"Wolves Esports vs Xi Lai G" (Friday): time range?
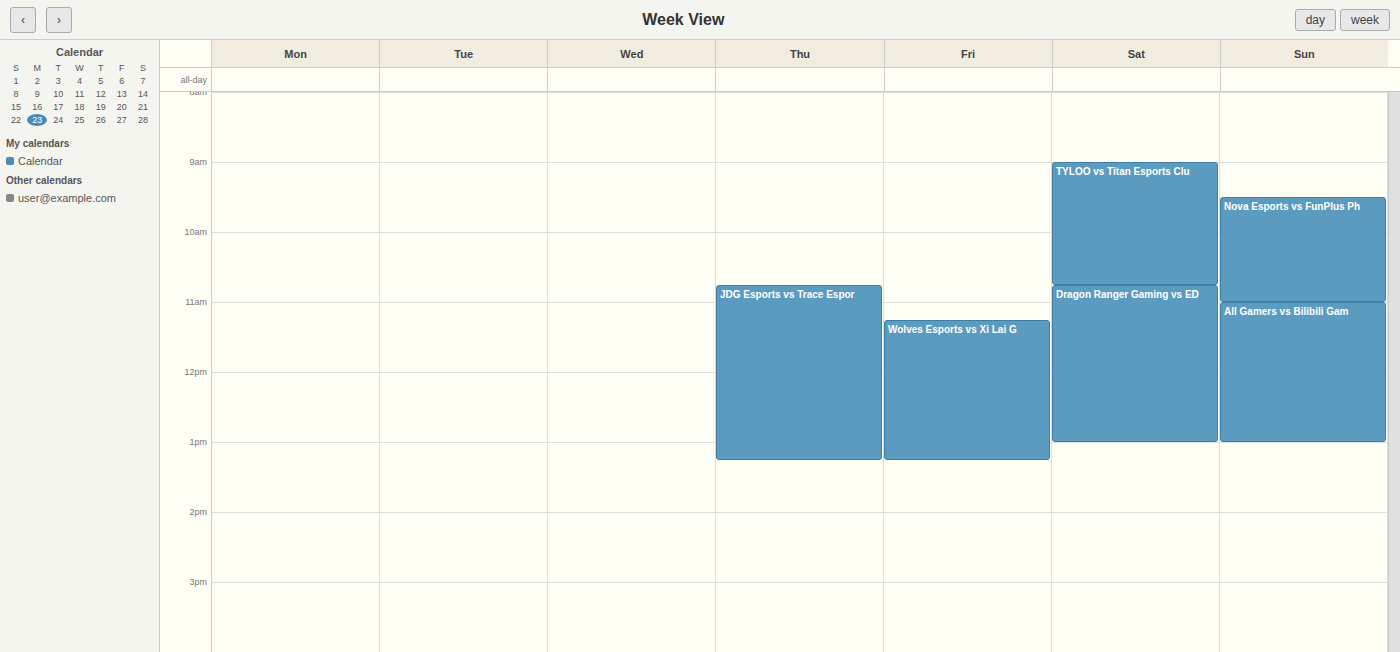
11:15 AM to 1:15 PM